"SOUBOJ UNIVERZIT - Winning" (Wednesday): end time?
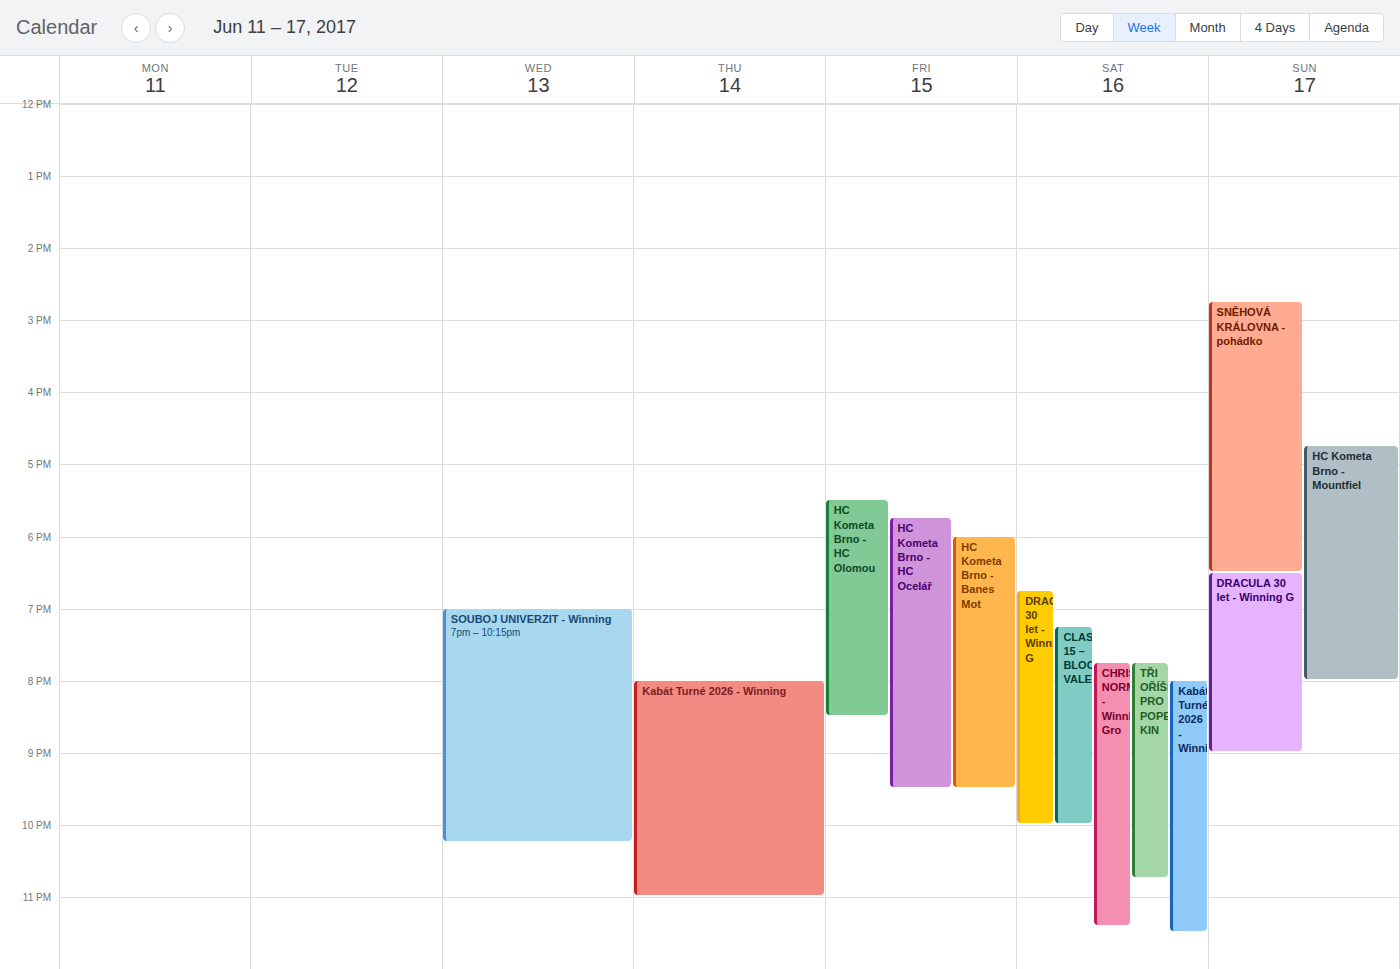
10:15 PM